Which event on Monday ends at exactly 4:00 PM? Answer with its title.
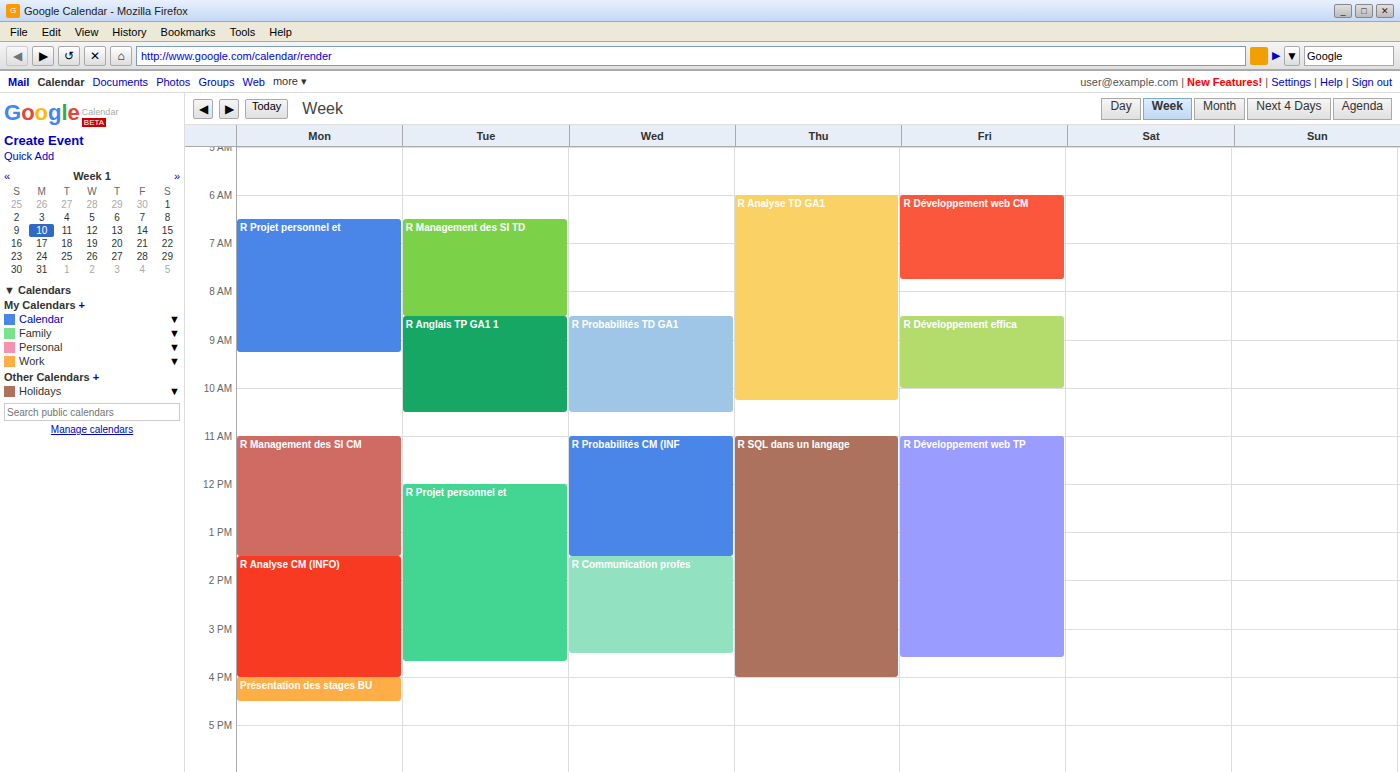
"R Analyse CM (INFO)"